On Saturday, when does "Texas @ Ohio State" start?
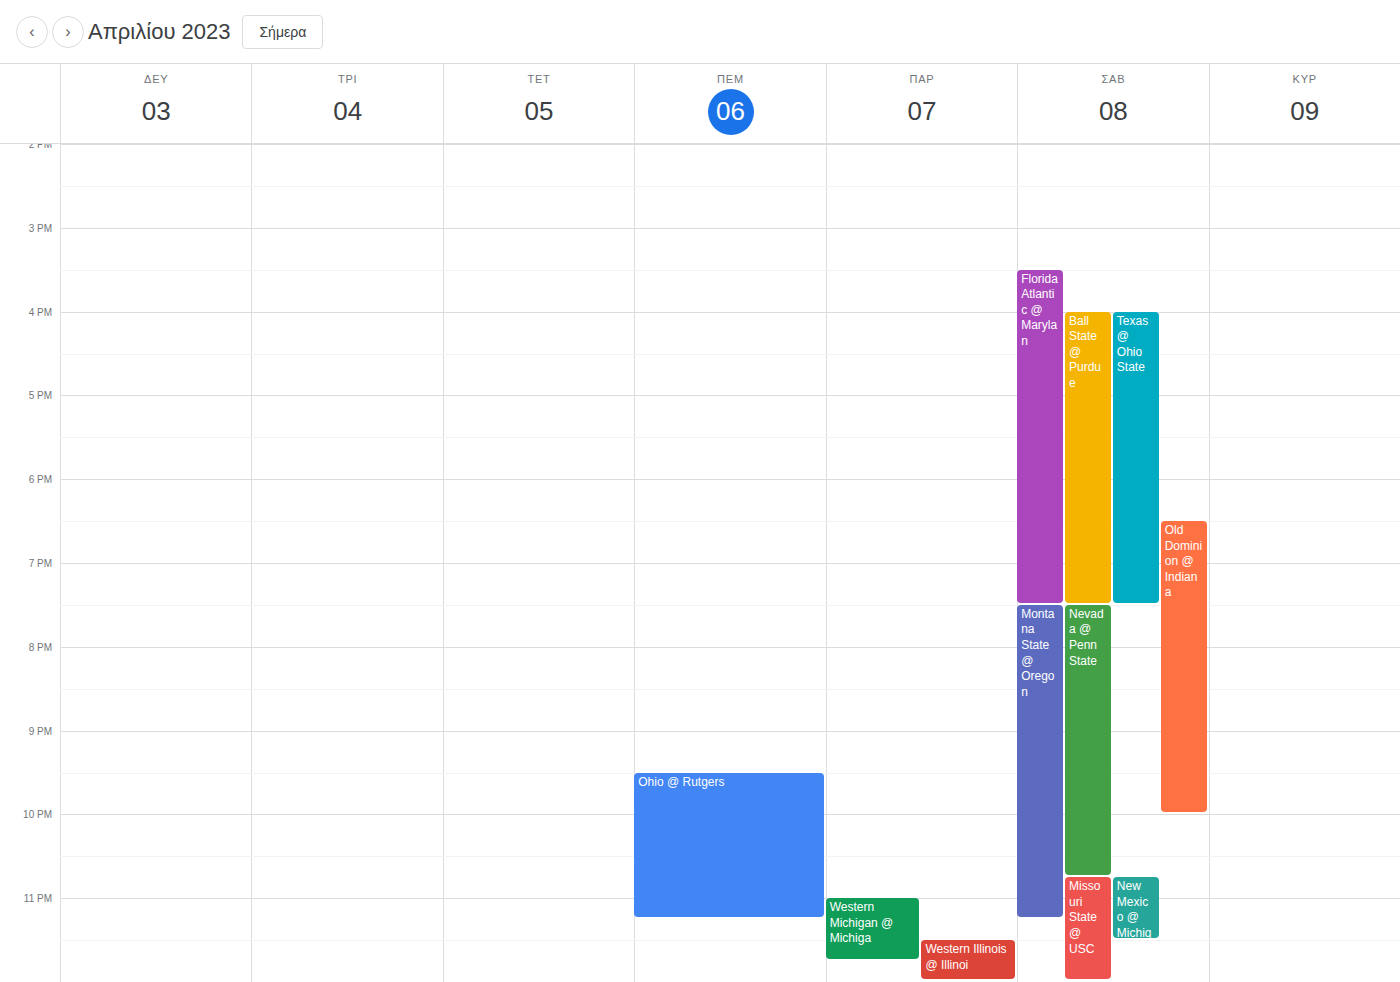
4:00 PM